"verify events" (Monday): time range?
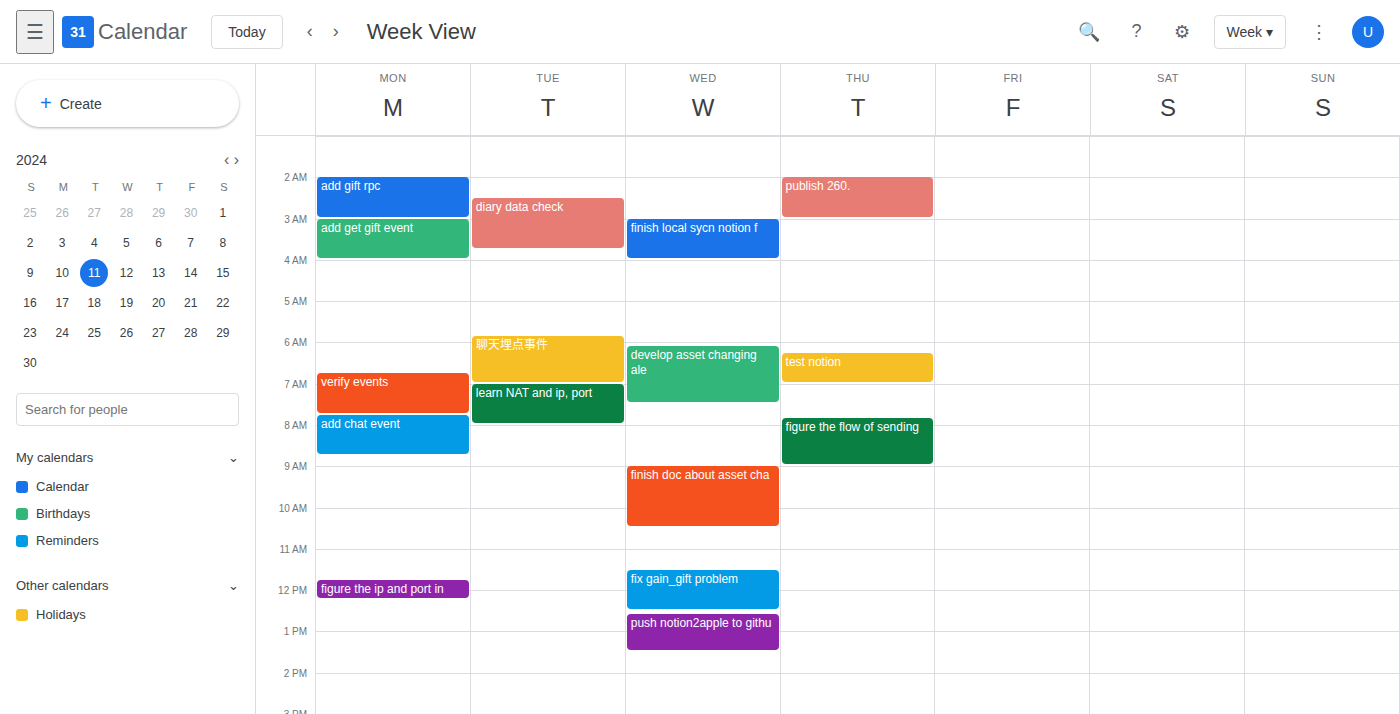
6:45 AM to 7:45 AM